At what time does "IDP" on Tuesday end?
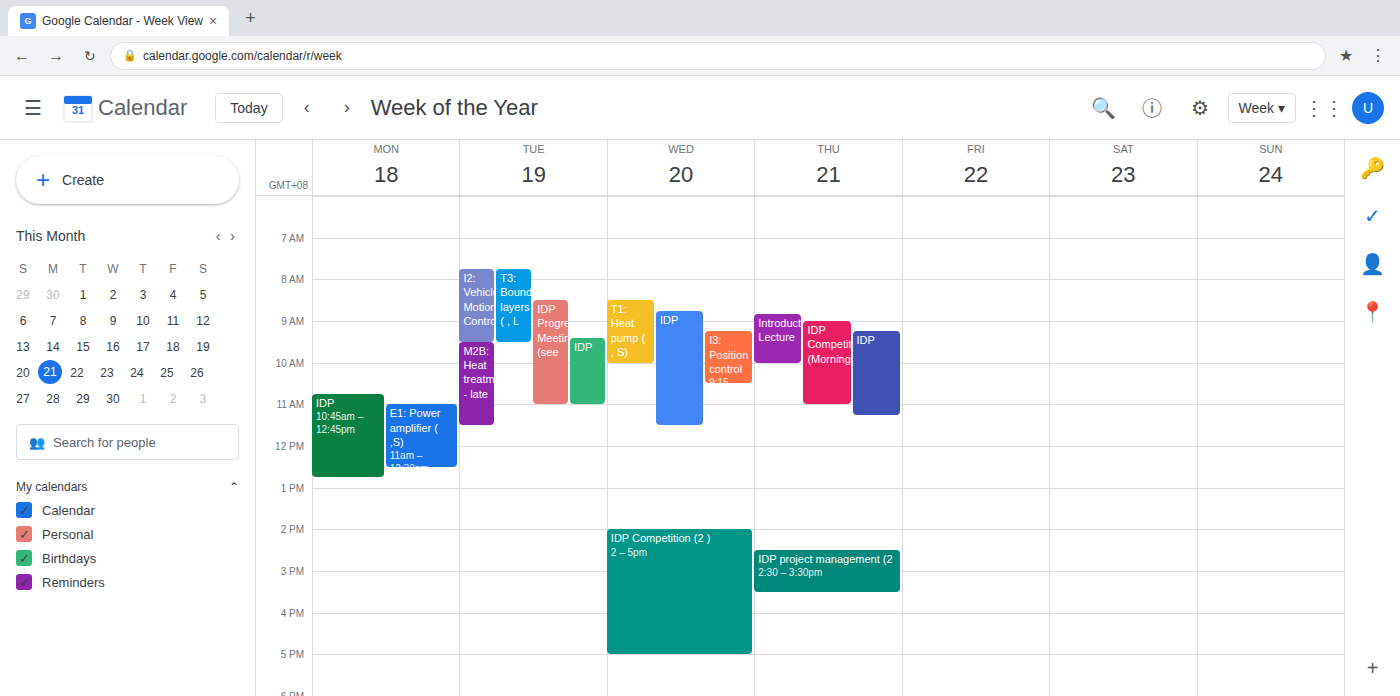
11:00 AM